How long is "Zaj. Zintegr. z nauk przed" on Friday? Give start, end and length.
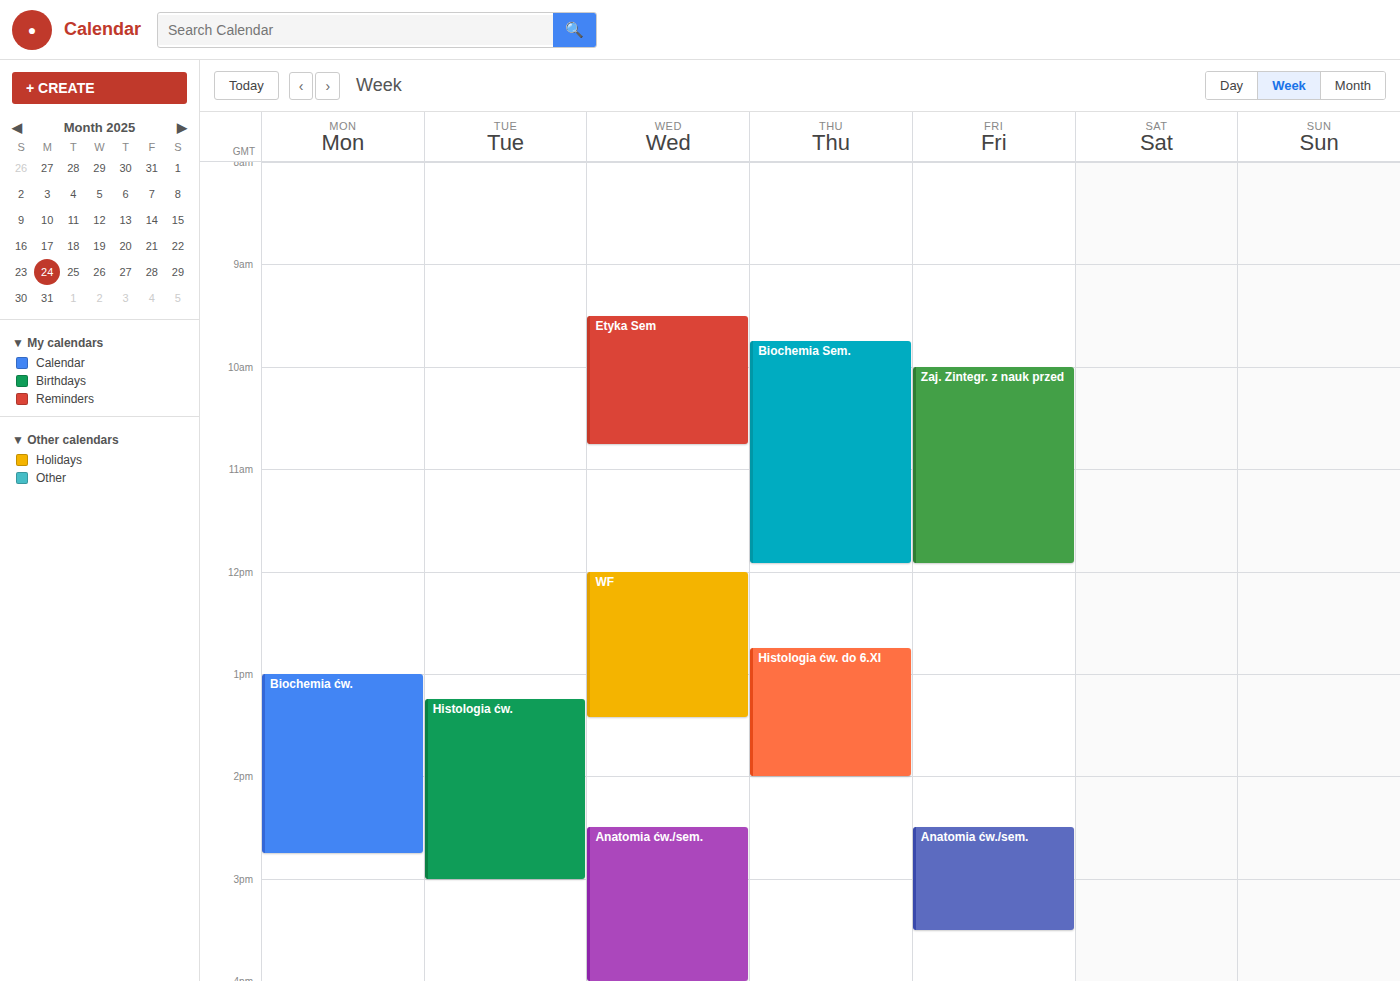
10:00 to 11:55, 1 hour 55 minutes